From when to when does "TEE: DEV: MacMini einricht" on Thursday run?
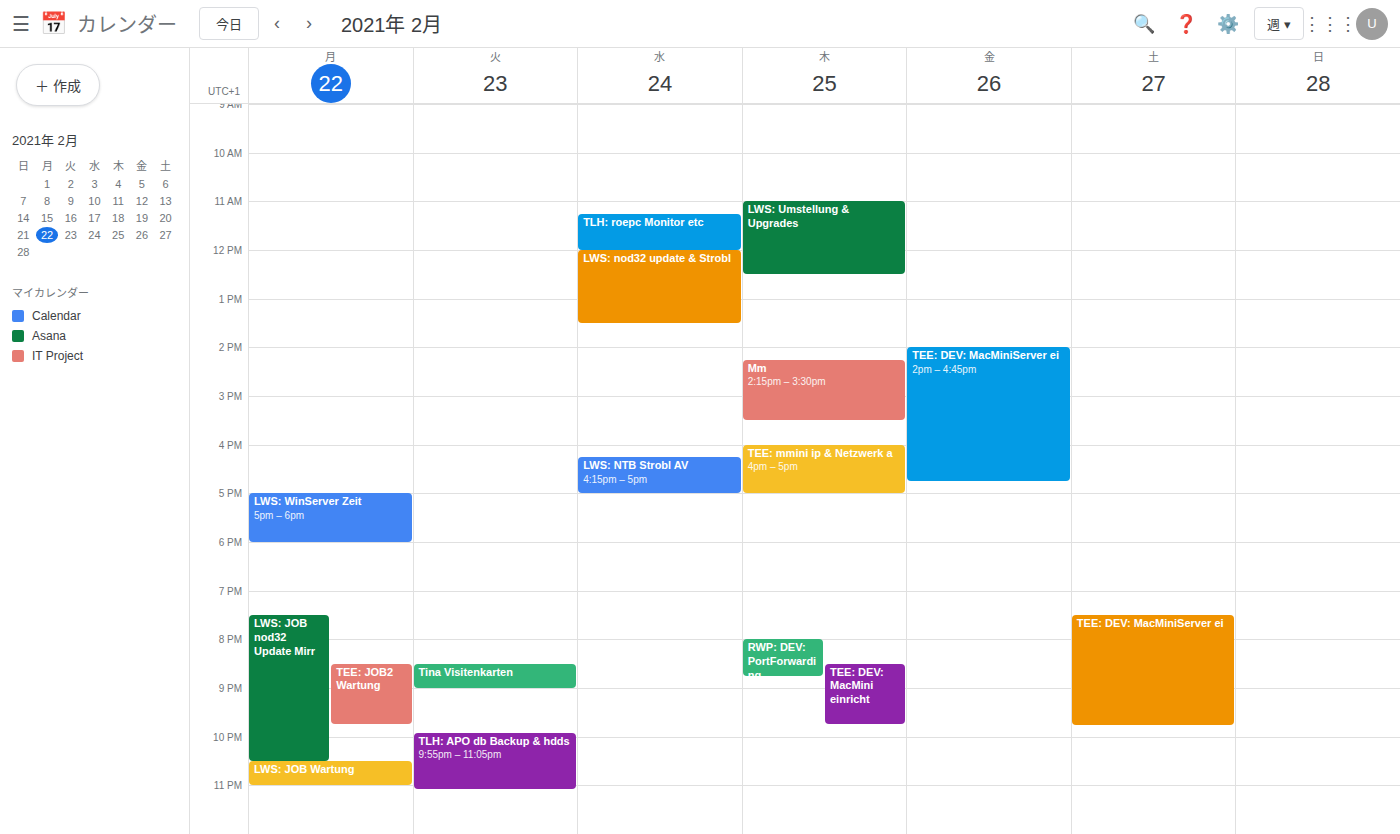
8:30 PM to 9:45 PM